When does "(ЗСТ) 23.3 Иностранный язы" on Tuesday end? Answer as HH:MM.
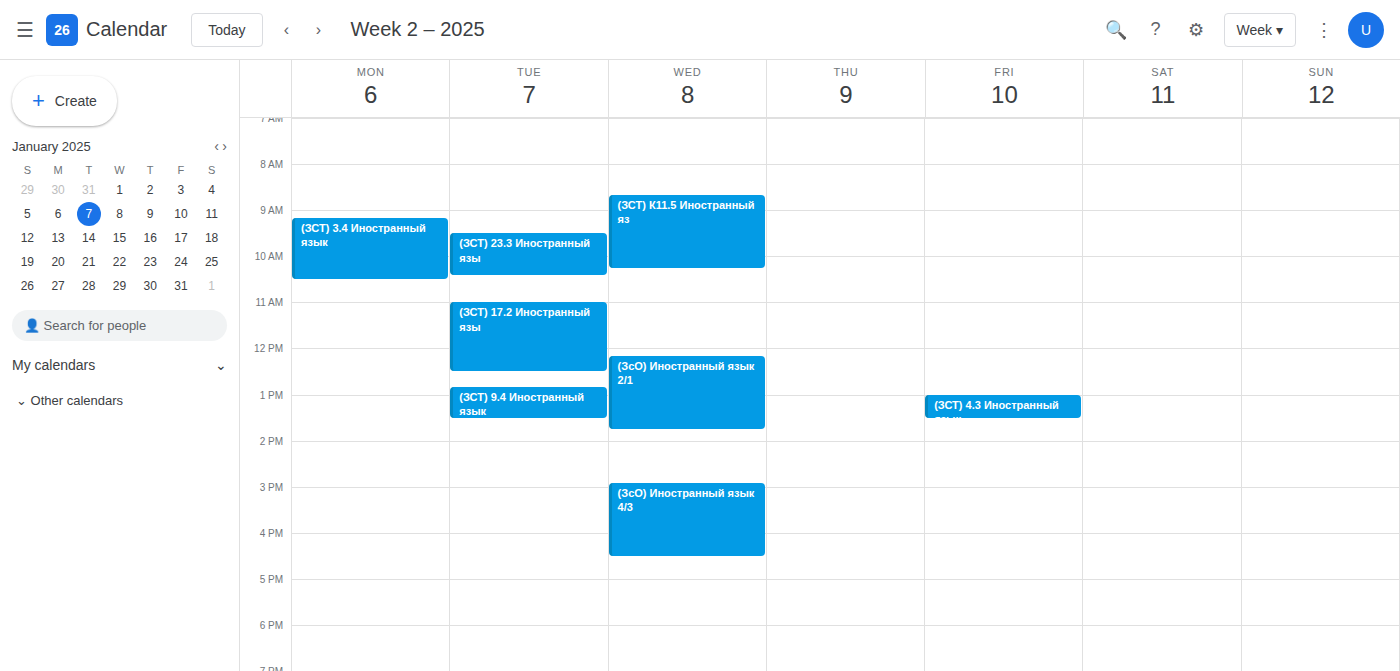
10:25